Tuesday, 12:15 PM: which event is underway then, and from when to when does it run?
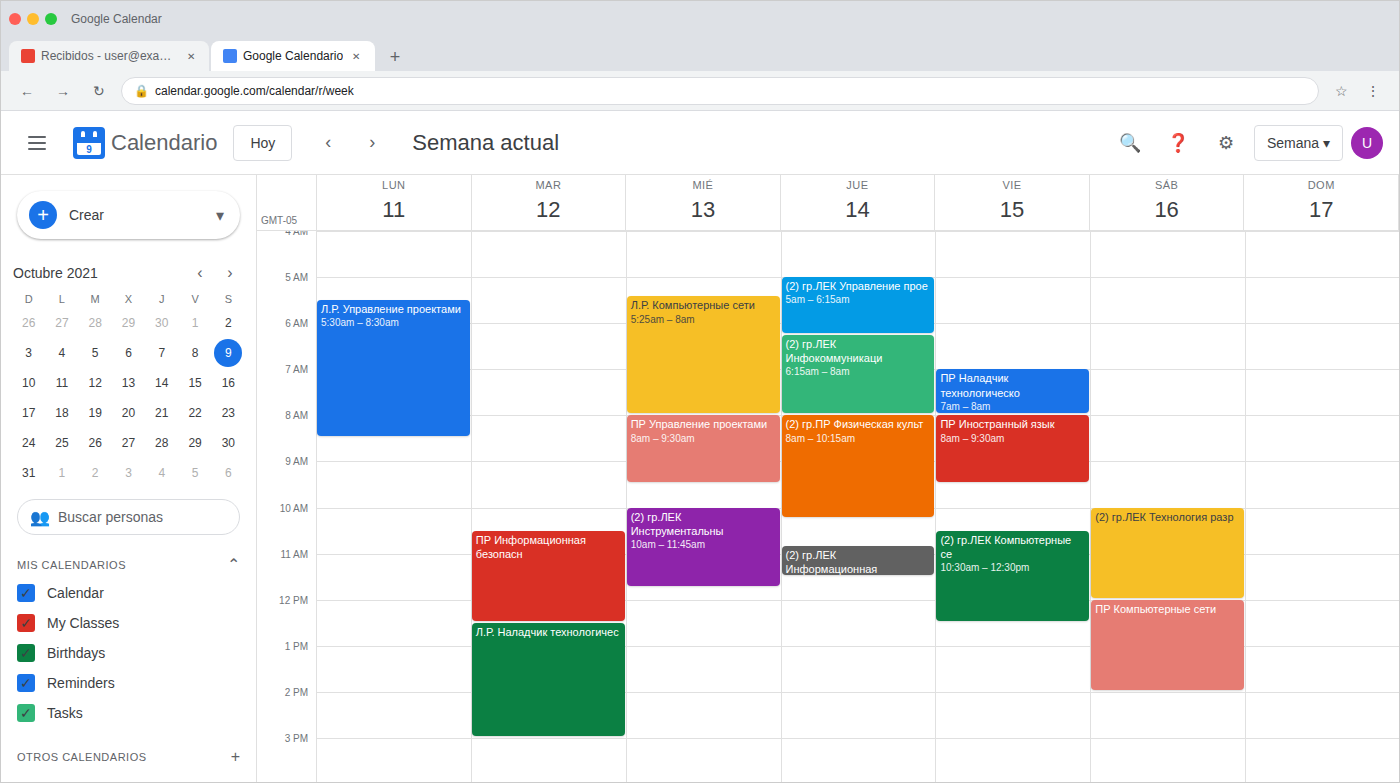
"ПР Информационная безопасн", 10:30 AM to 12:30 PM